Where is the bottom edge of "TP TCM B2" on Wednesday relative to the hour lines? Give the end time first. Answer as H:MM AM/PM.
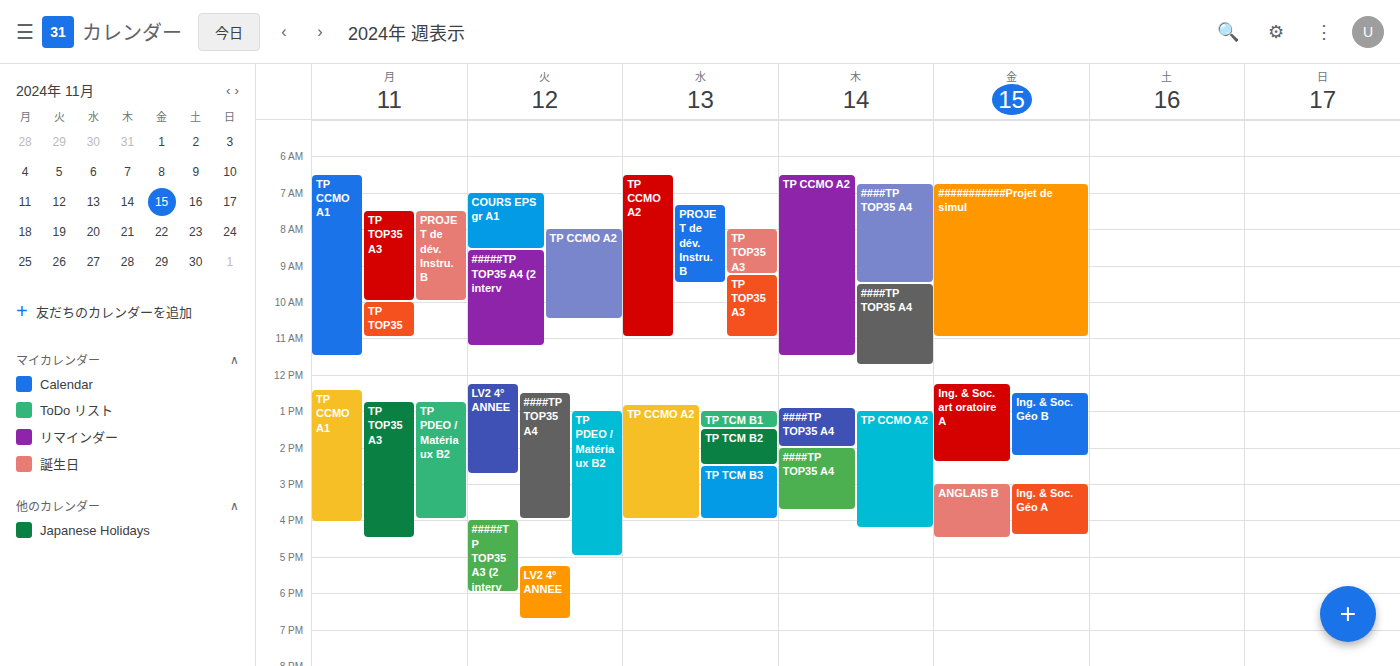
2:30 PM -- halfway between the 2 PM and 3 PM lines.